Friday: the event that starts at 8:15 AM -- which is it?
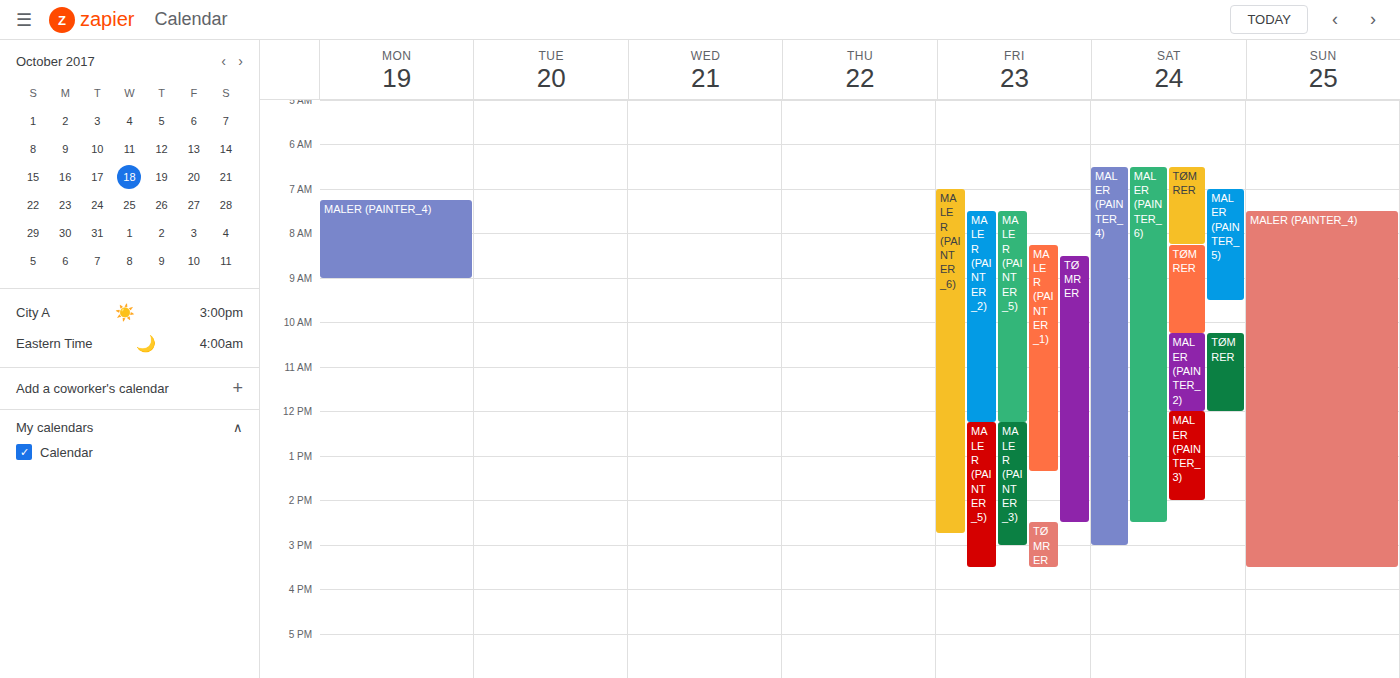
"MALER (PAINTER_1)"